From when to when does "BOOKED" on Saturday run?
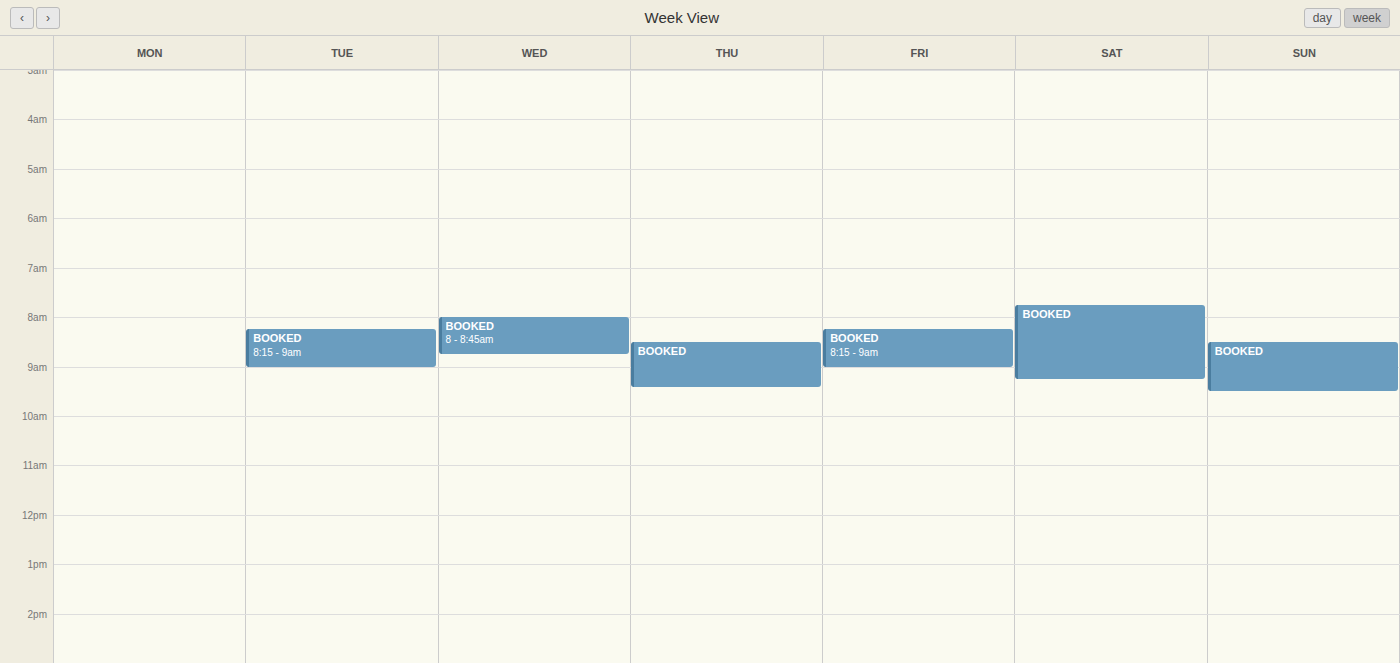
7:45 AM to 9:15 AM